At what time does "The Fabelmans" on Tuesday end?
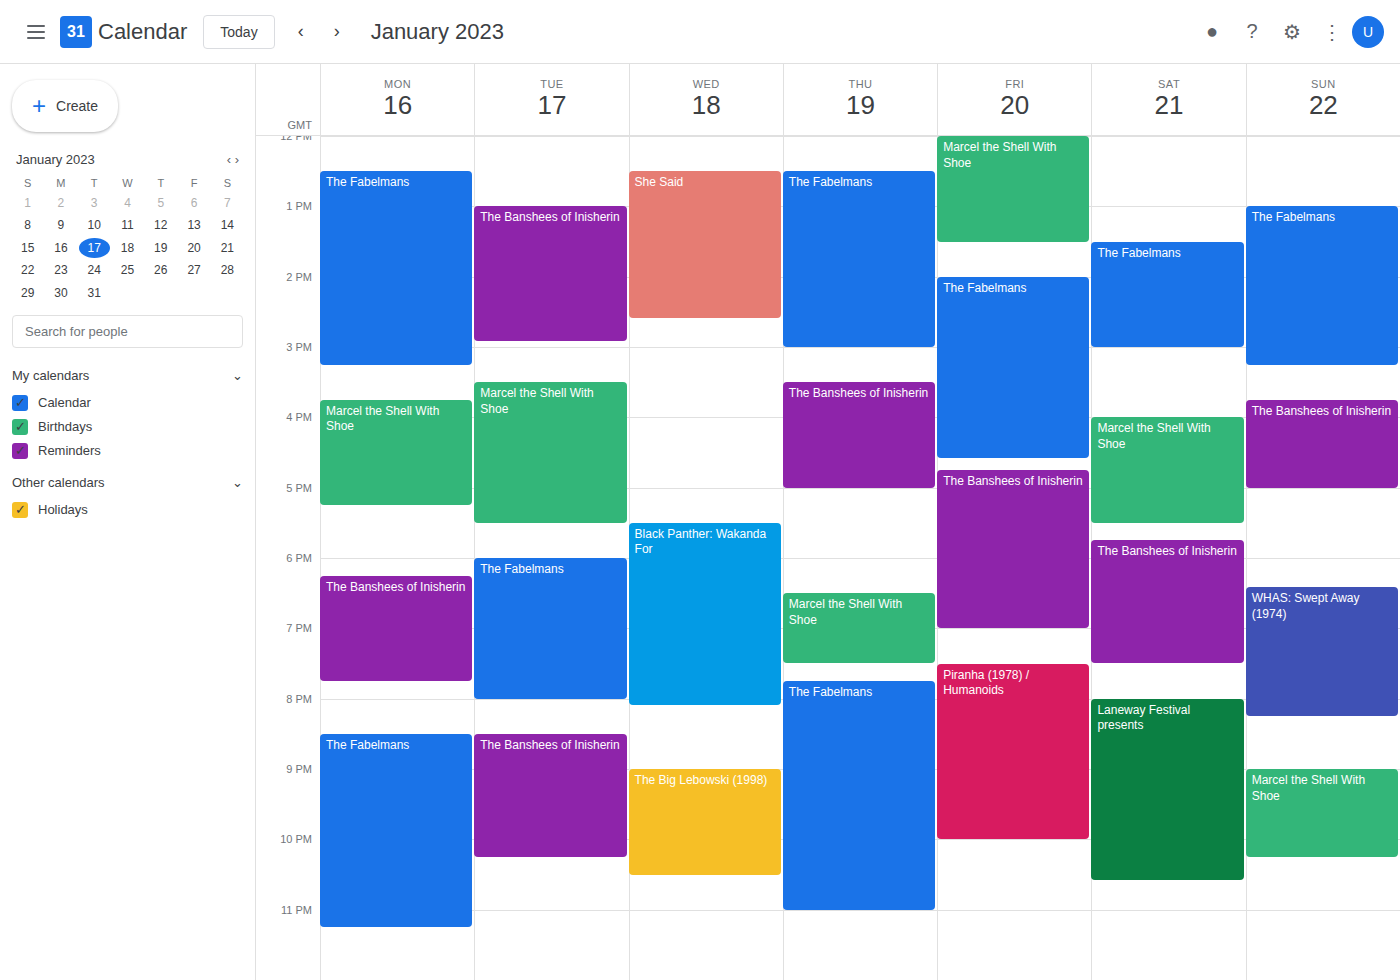
20:00